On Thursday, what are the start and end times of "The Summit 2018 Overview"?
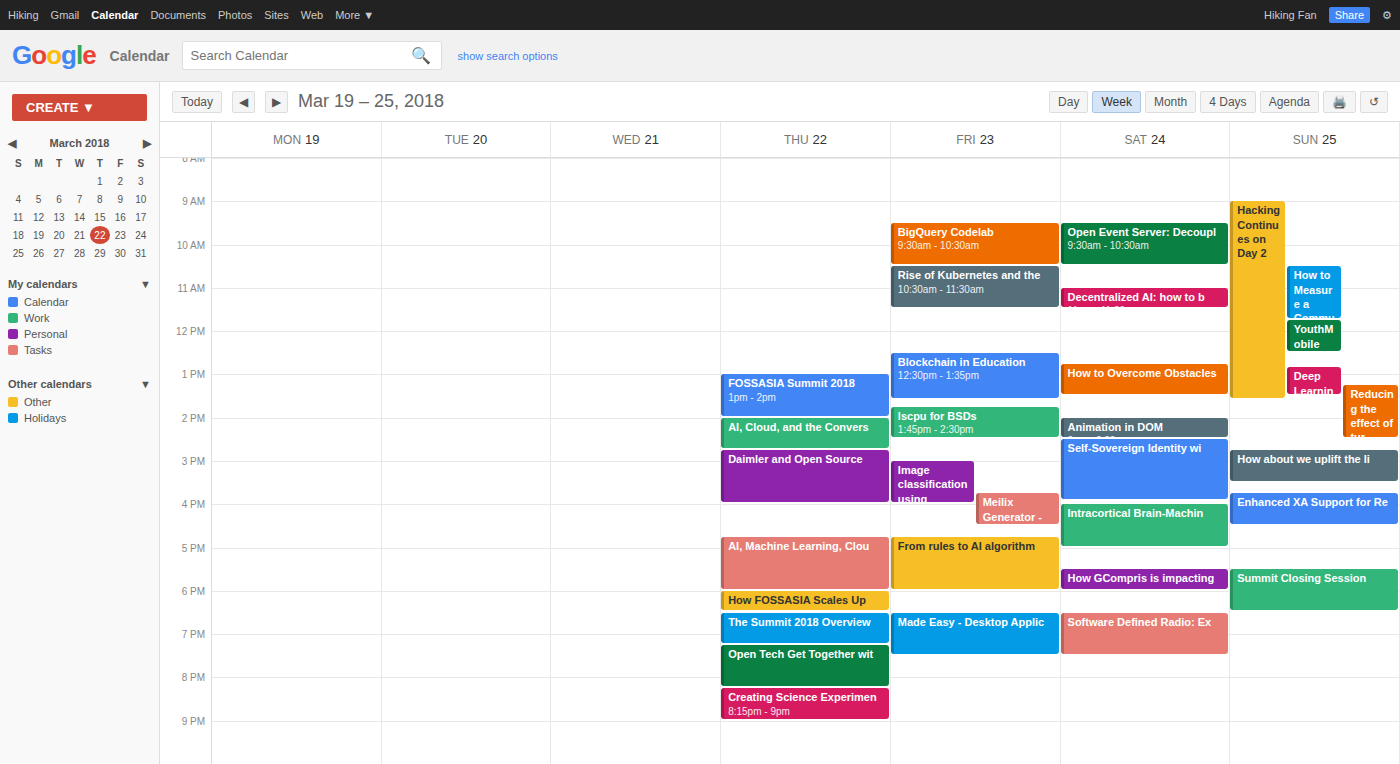
18:30 to 19:15